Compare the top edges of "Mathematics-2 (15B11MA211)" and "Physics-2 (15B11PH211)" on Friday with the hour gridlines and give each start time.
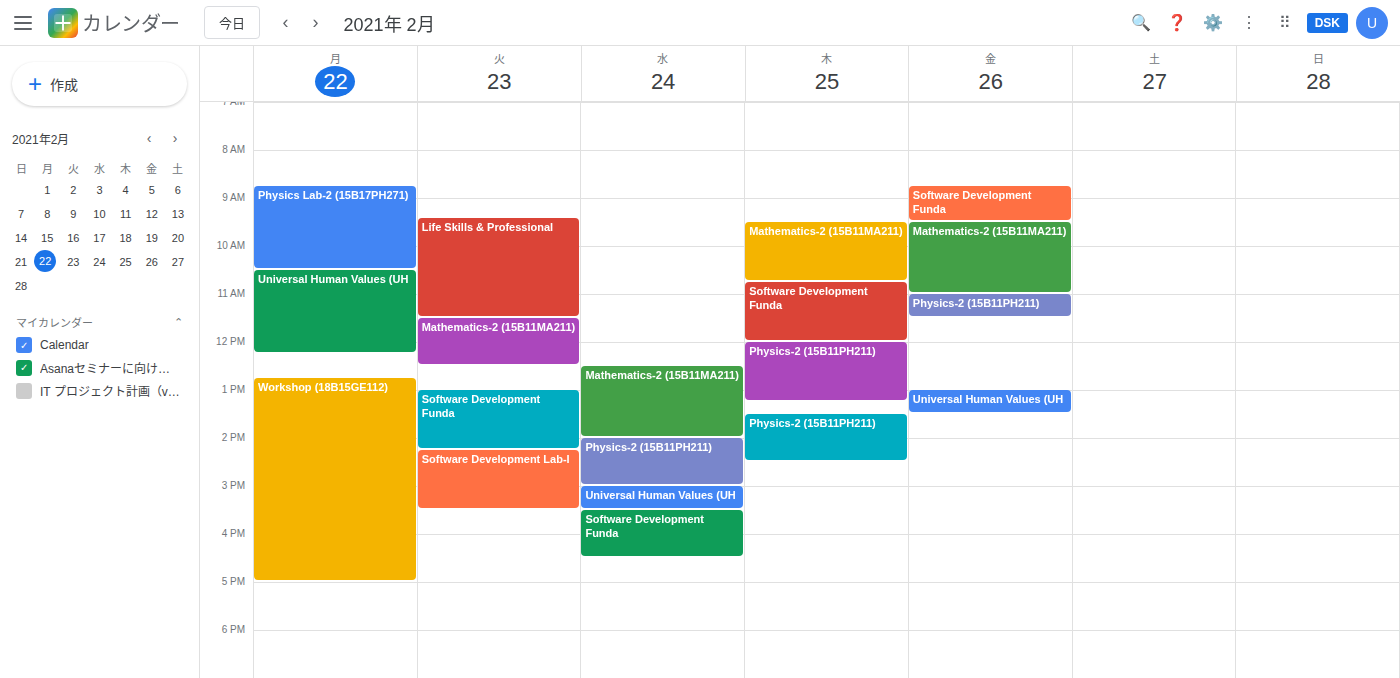
"Mathematics-2 (15B11MA211)": 9:30 AM, halfway between the 9 AM and 10 AM lines. "Physics-2 (15B11PH211)": 11:00 AM, exactly on the 11 AM line.